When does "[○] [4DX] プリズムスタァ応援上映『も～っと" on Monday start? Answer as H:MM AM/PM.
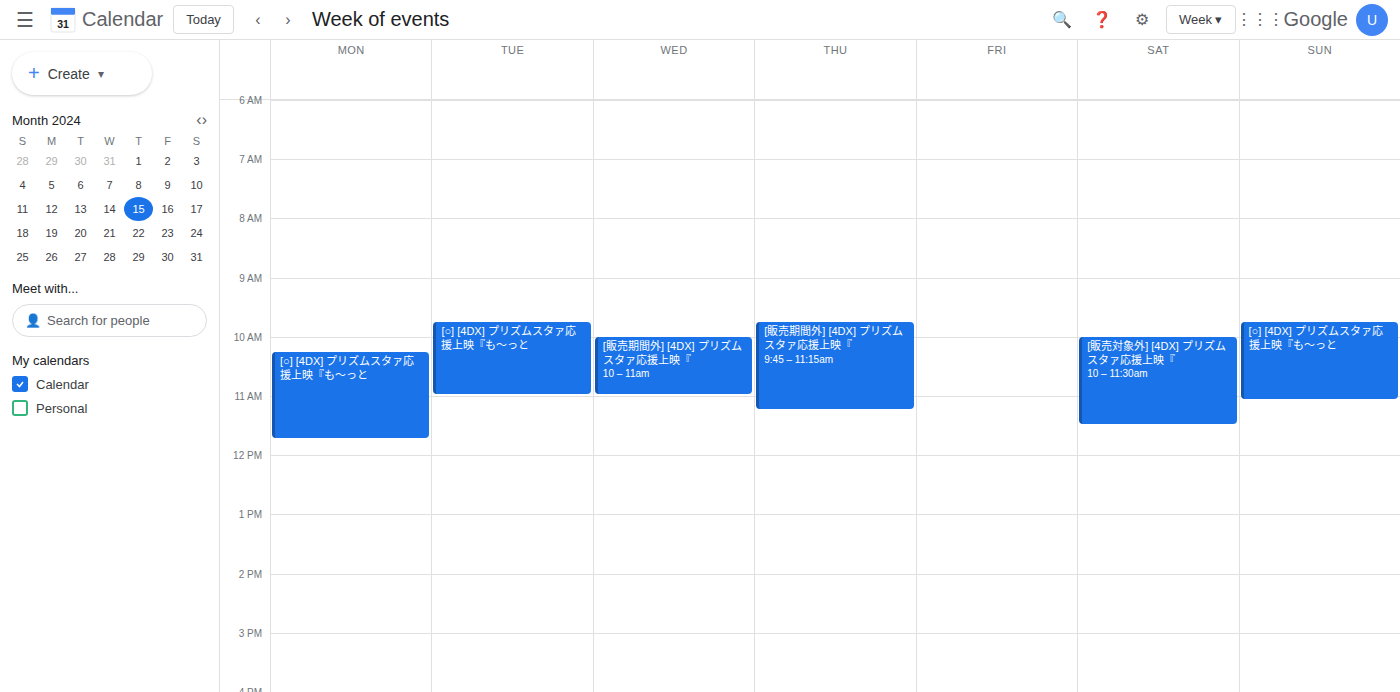
10:15 AM